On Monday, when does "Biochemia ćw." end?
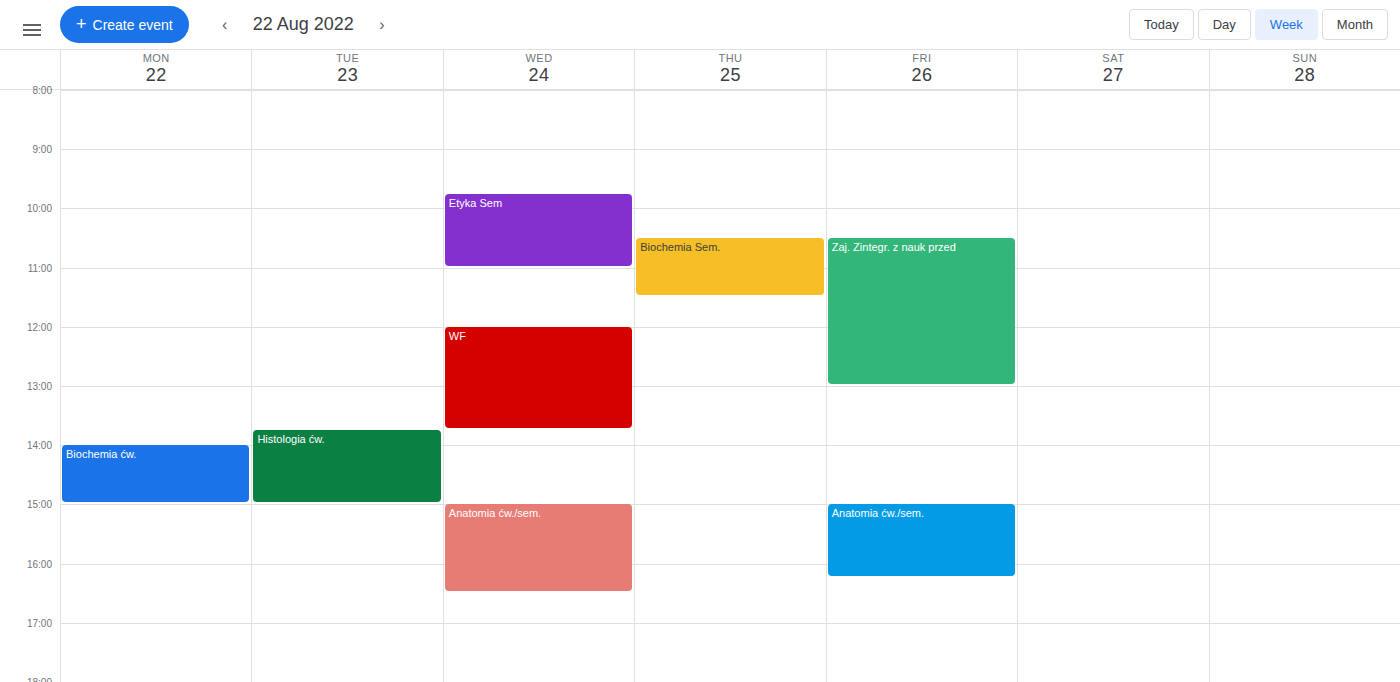
15:00